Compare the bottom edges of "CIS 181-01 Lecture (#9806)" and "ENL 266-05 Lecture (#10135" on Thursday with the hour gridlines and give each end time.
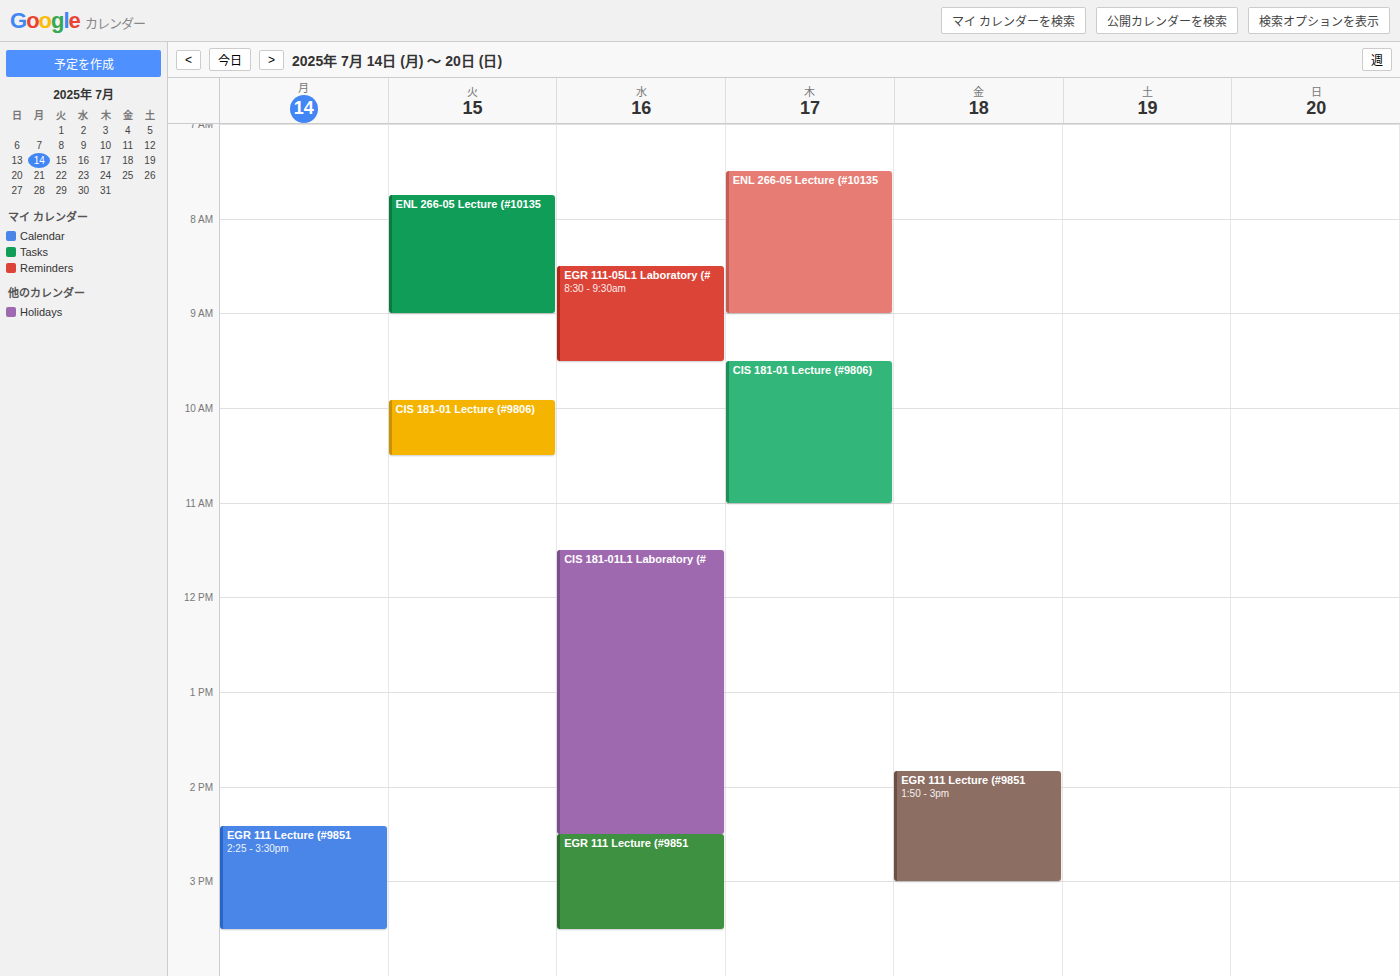
"CIS 181-01 Lecture (#9806)": 11:00, exactly on the 11:00 line. "ENL 266-05 Lecture (#10135": 09:00, exactly on the 09:00 line.